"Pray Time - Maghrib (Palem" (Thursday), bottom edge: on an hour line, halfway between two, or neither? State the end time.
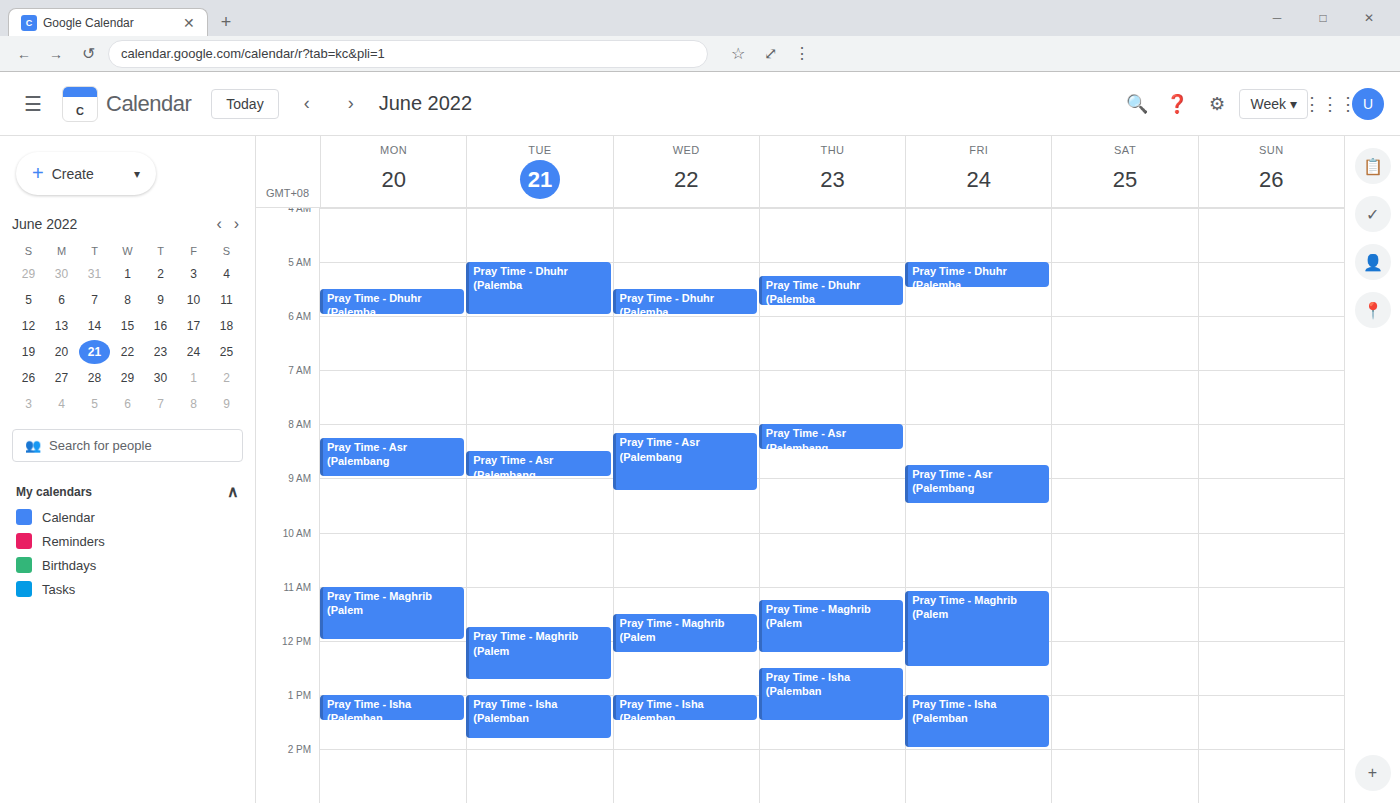
12:15 PM -- neither: a quarter of the way from the 12 PM line to the 1 PM line.